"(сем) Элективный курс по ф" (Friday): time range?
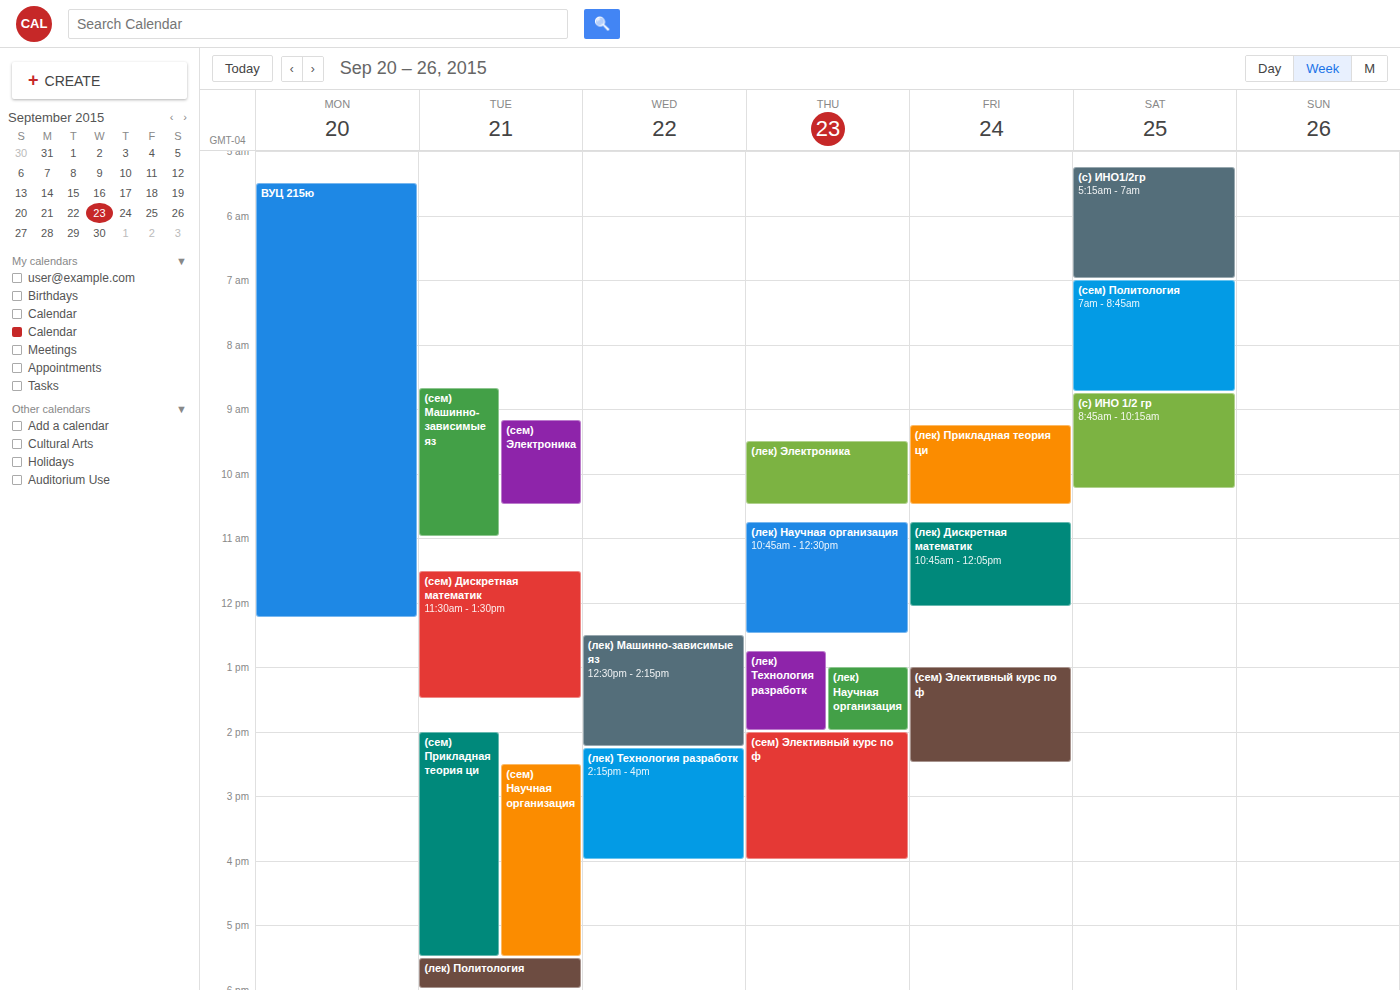
1:00 PM to 2:30 PM